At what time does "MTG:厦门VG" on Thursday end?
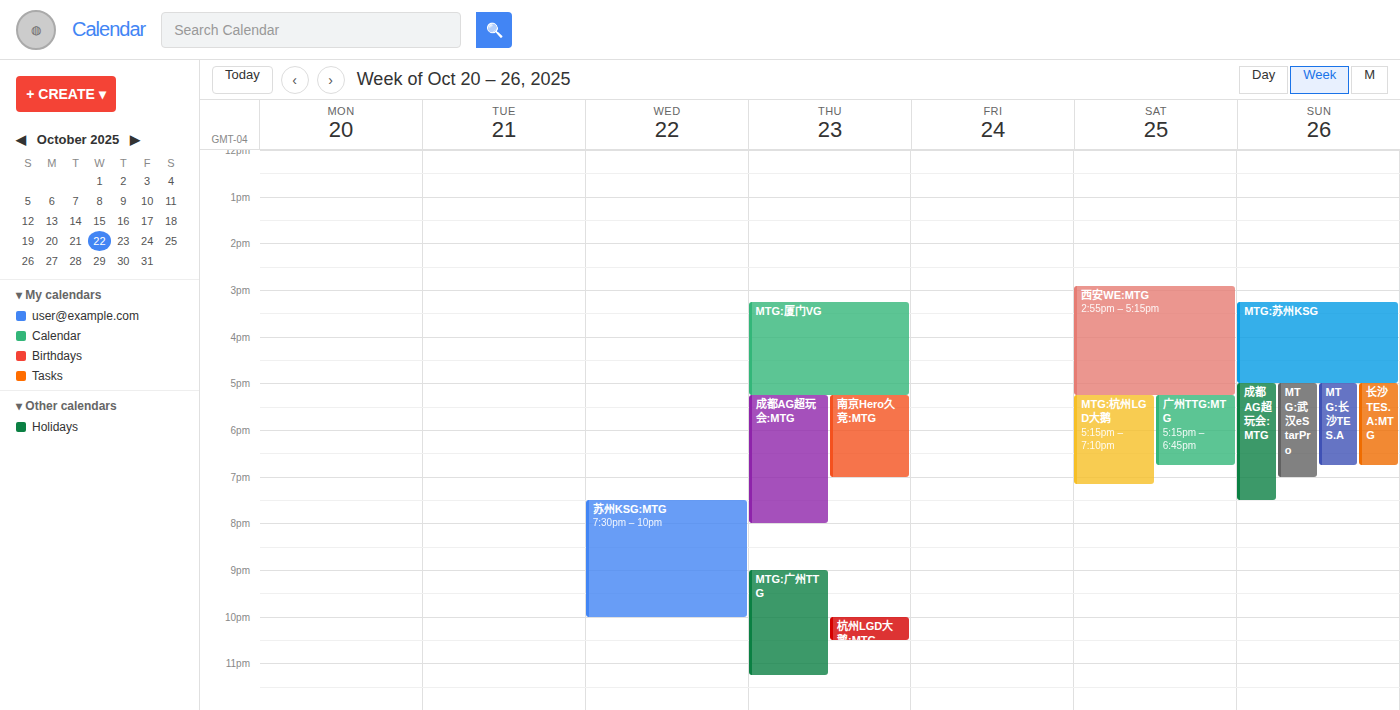
5:15 PM